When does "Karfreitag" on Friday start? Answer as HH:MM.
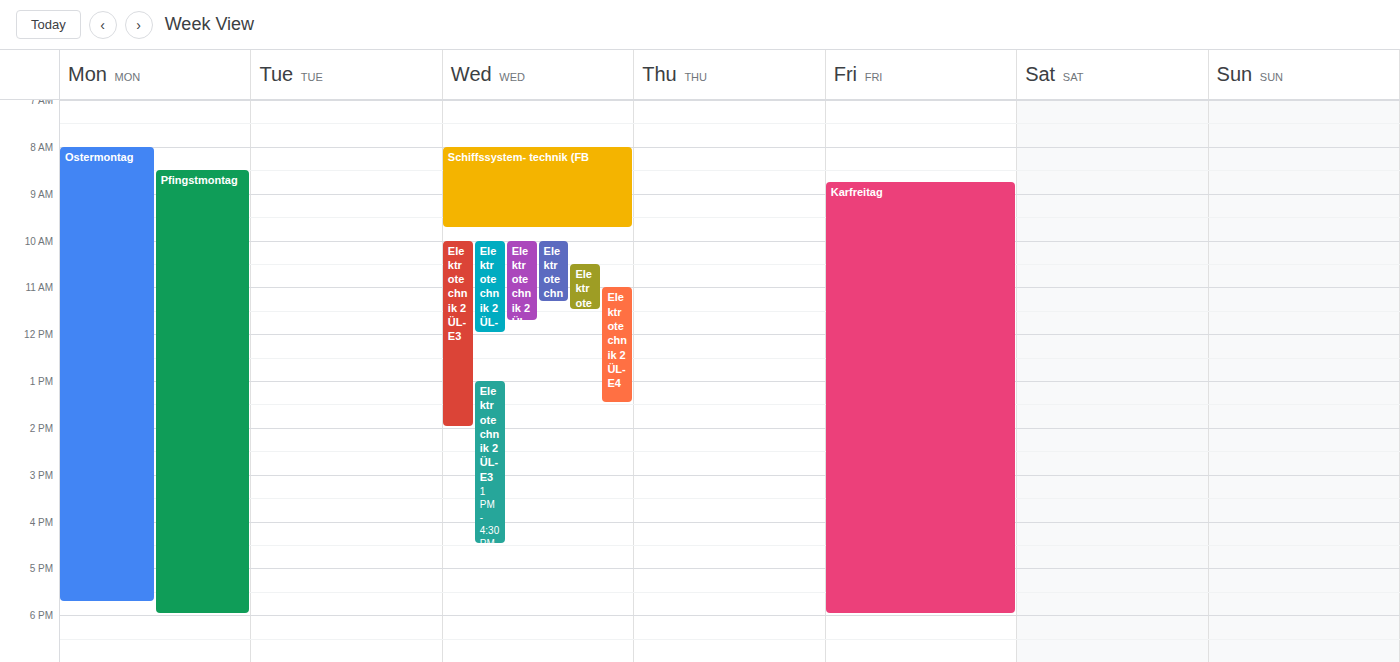
08:45